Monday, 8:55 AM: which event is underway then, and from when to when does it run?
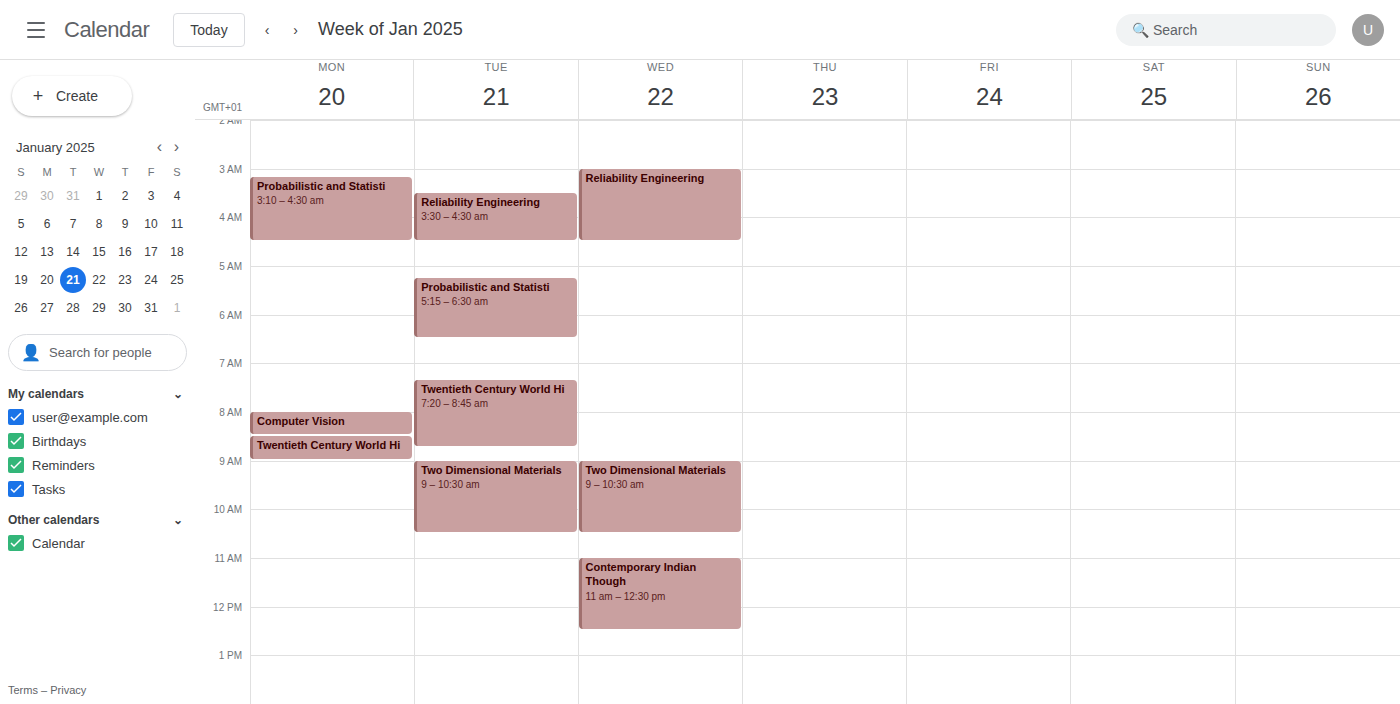
"Twentieth Century World Hi", 8:30 AM to 9:00 AM